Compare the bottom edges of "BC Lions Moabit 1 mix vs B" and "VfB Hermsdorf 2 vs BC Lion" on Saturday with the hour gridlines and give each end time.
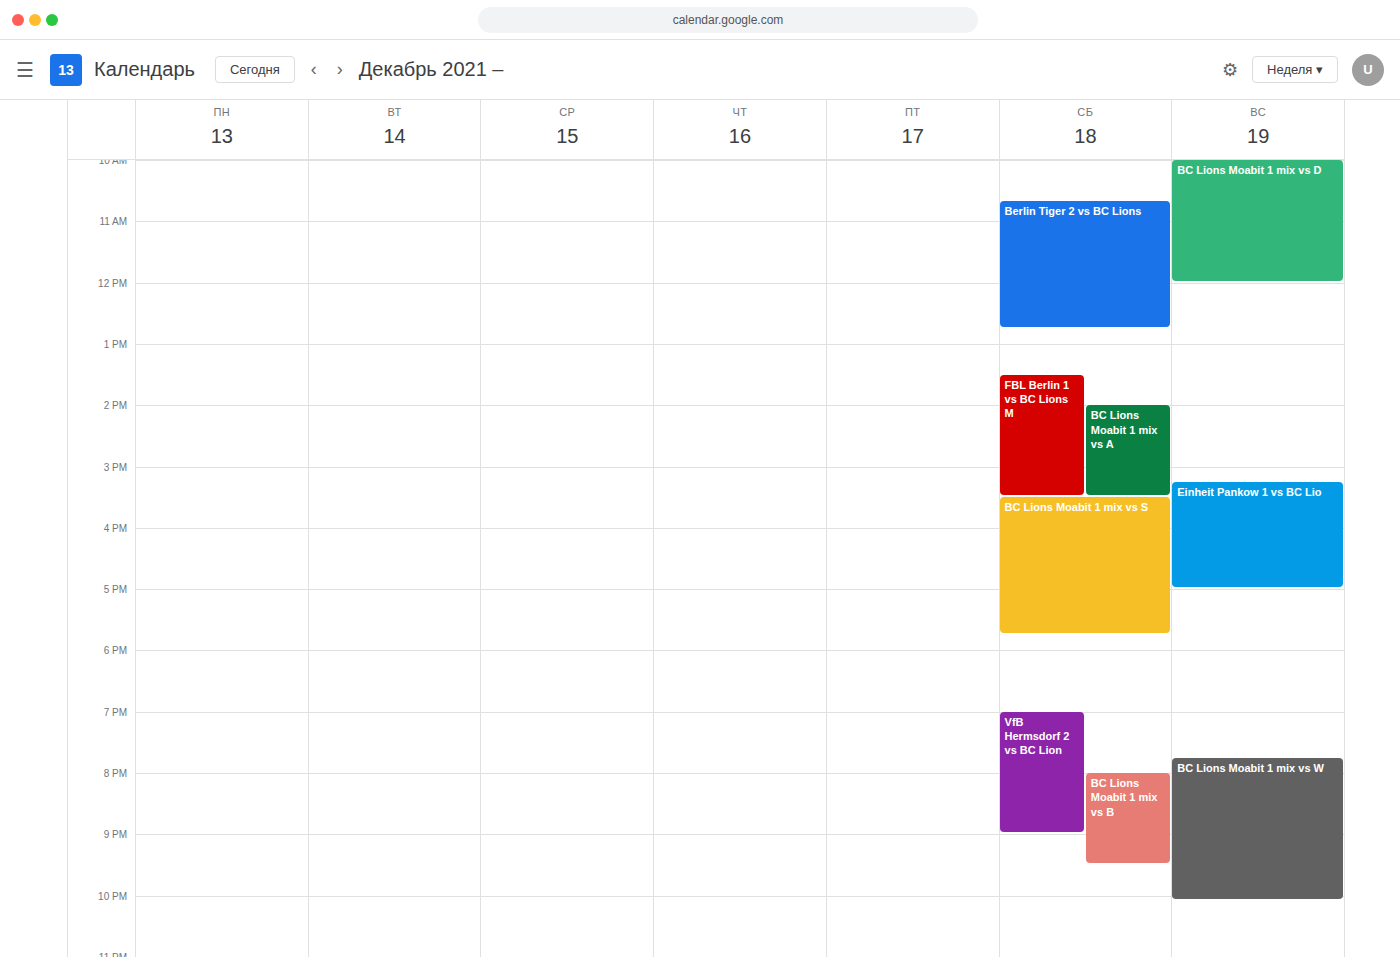
"BC Lions Moabit 1 mix vs B": 9:30 PM, halfway between the 9 PM and 10 PM lines. "VfB Hermsdorf 2 vs BC Lion": 9:00 PM, exactly on the 9 PM line.